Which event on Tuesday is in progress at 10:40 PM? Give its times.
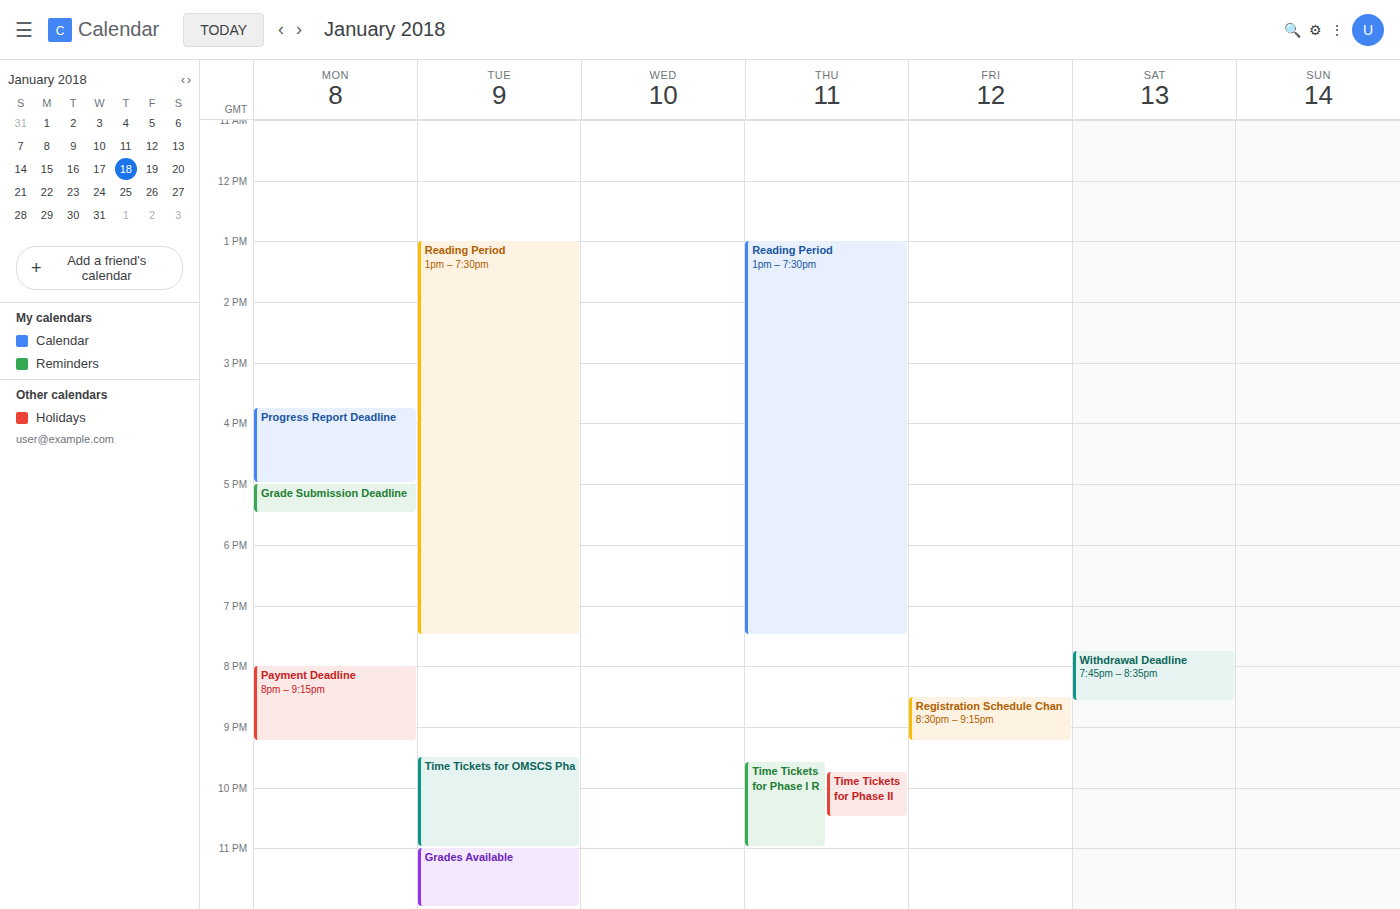
"Time Tickets for OMSCS Pha", 9:30 PM to 11:00 PM